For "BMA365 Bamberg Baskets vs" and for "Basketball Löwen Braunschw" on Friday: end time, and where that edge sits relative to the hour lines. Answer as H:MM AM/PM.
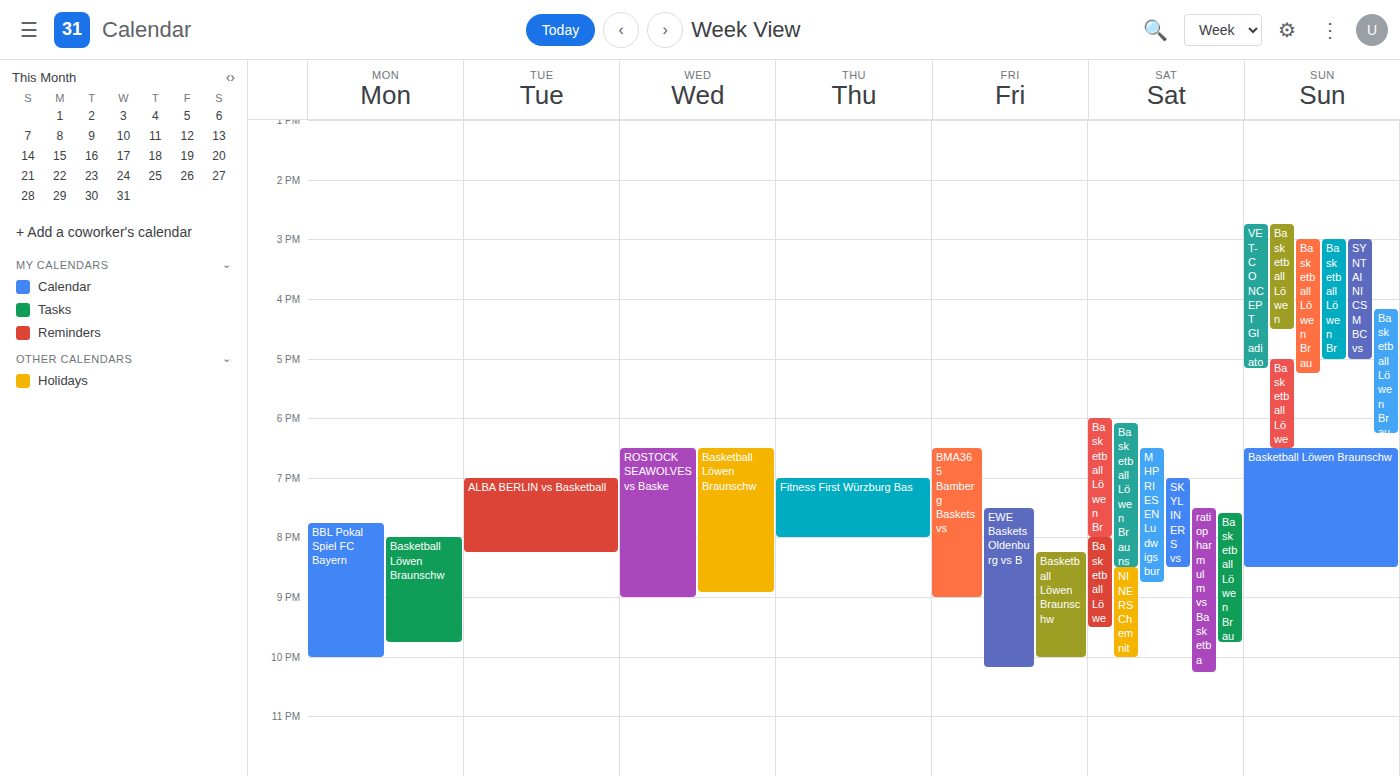
"BMA365 Bamberg Baskets vs": 9:00 PM, exactly on the 9 PM line. "Basketball Löwen Braunschw": 10:00 PM, exactly on the 10 PM line.